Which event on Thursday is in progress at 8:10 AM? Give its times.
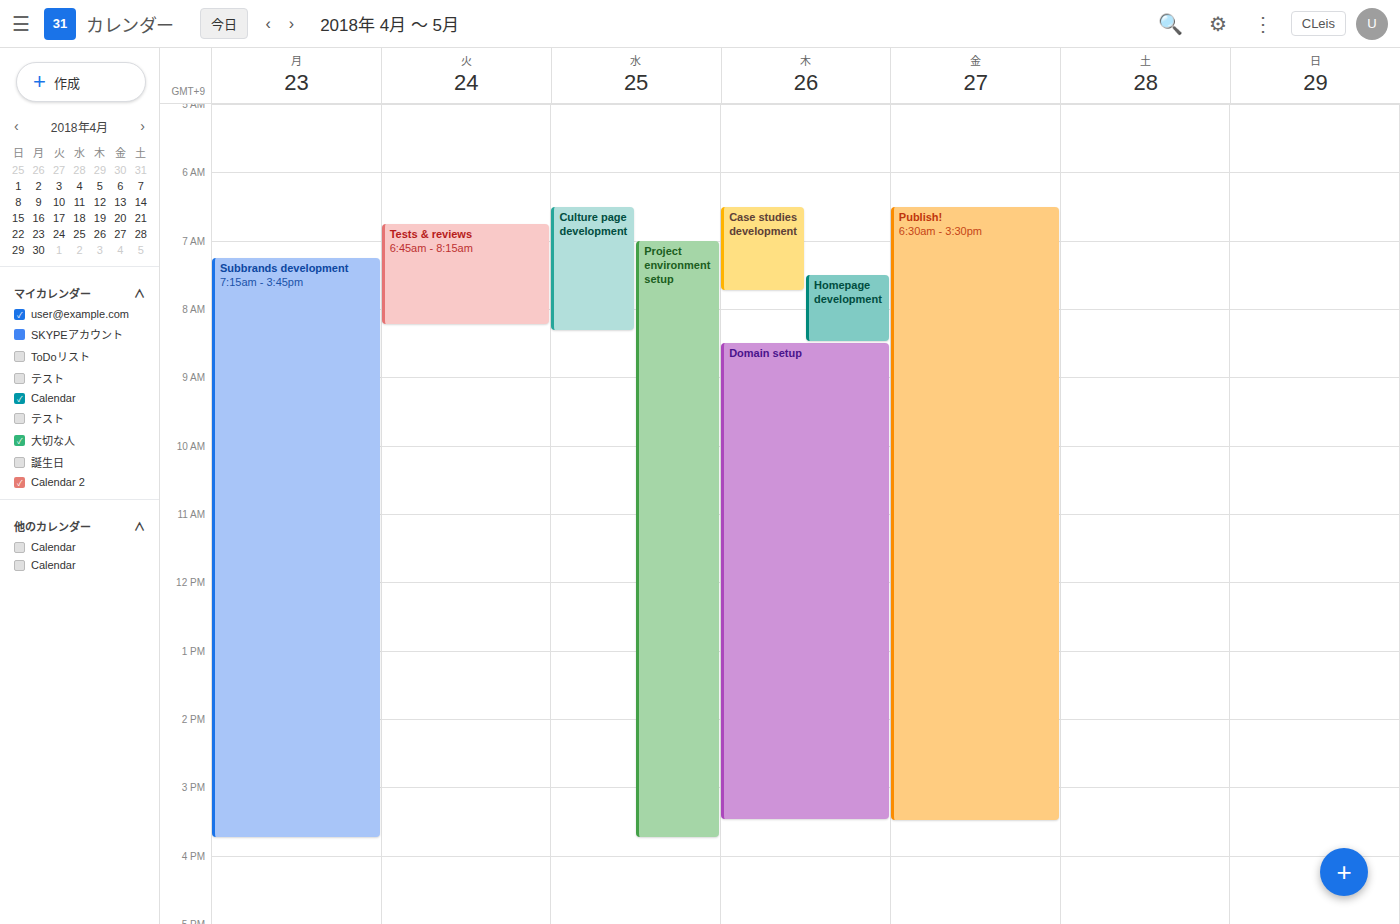
"Homepage development", 7:30 AM to 8:30 AM